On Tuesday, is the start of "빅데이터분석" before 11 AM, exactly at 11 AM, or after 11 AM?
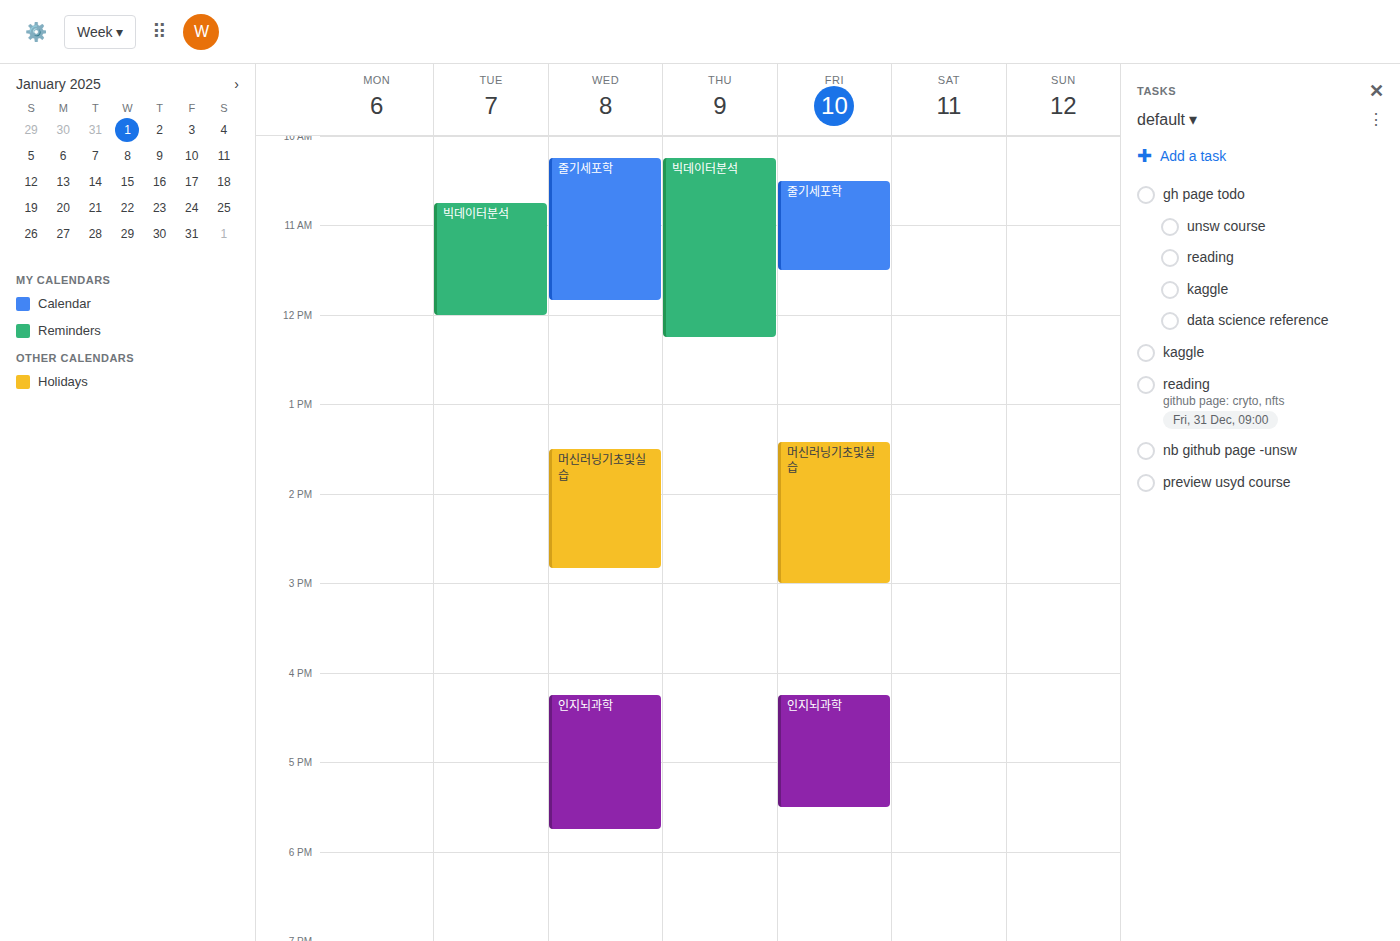
10:45 AM -- before 11 AM, 15 minutes above the 11 AM line.